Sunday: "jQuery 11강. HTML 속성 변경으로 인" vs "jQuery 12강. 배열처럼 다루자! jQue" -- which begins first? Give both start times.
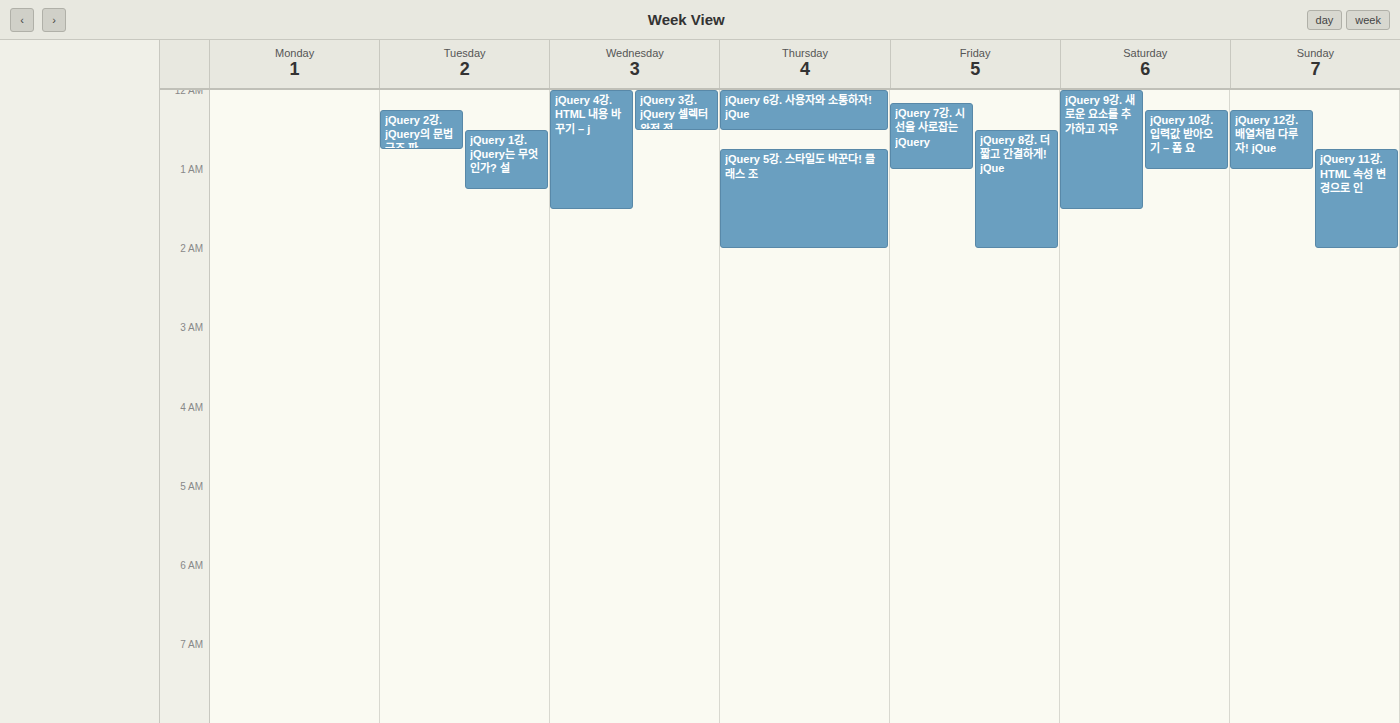
"jQuery 12강. 배열처럼 다루자! jQue" 12:15 AM; "jQuery 11강. HTML 속성 변경으로 인" 12:45 AM.